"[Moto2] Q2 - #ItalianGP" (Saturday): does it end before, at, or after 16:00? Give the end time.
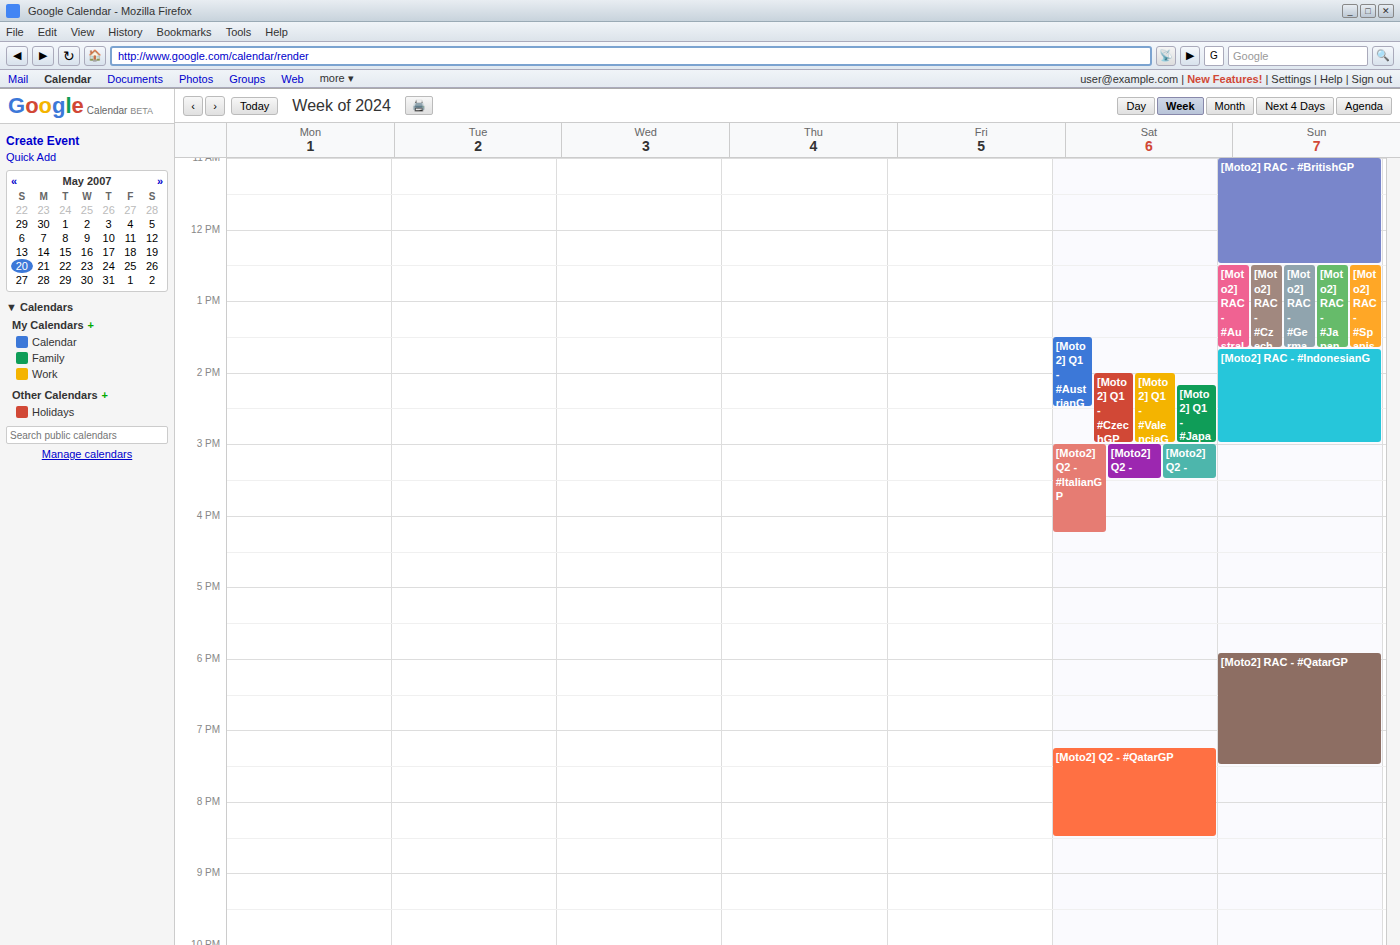
16:15 -- after 16:00, 15 minutes below the 16:00 line.